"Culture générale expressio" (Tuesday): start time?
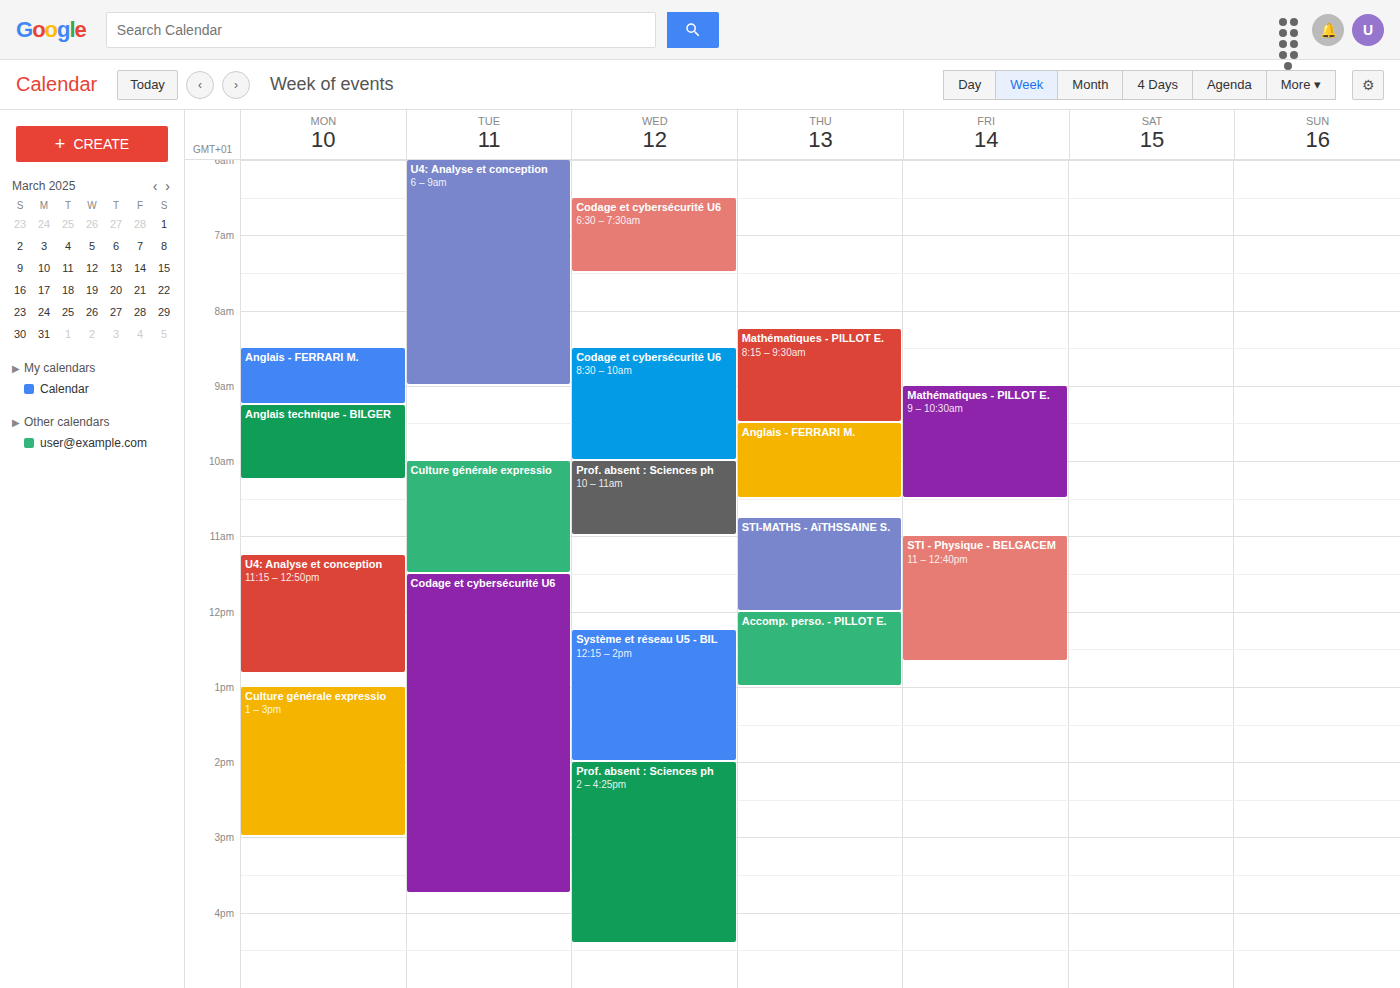
10:00 AM